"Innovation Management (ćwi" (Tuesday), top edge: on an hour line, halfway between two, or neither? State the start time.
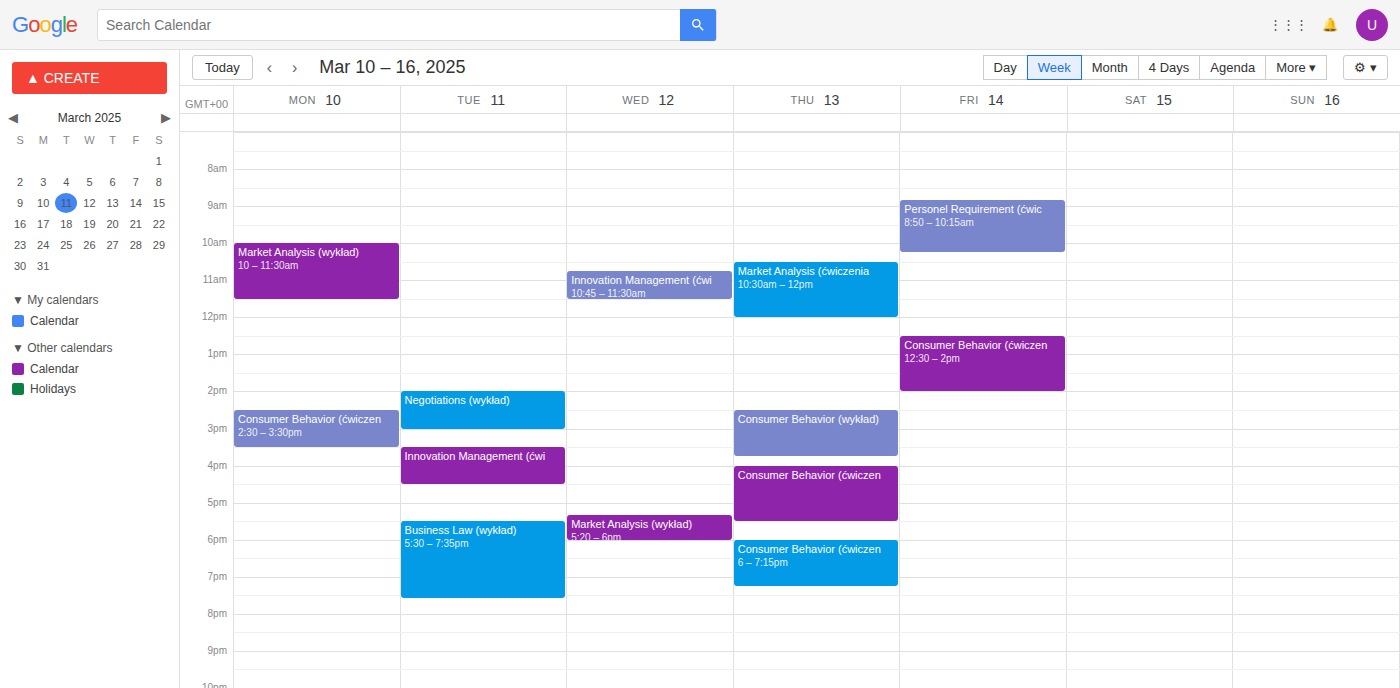
3:30 PM -- halfway between the 3 PM and 4 PM lines.